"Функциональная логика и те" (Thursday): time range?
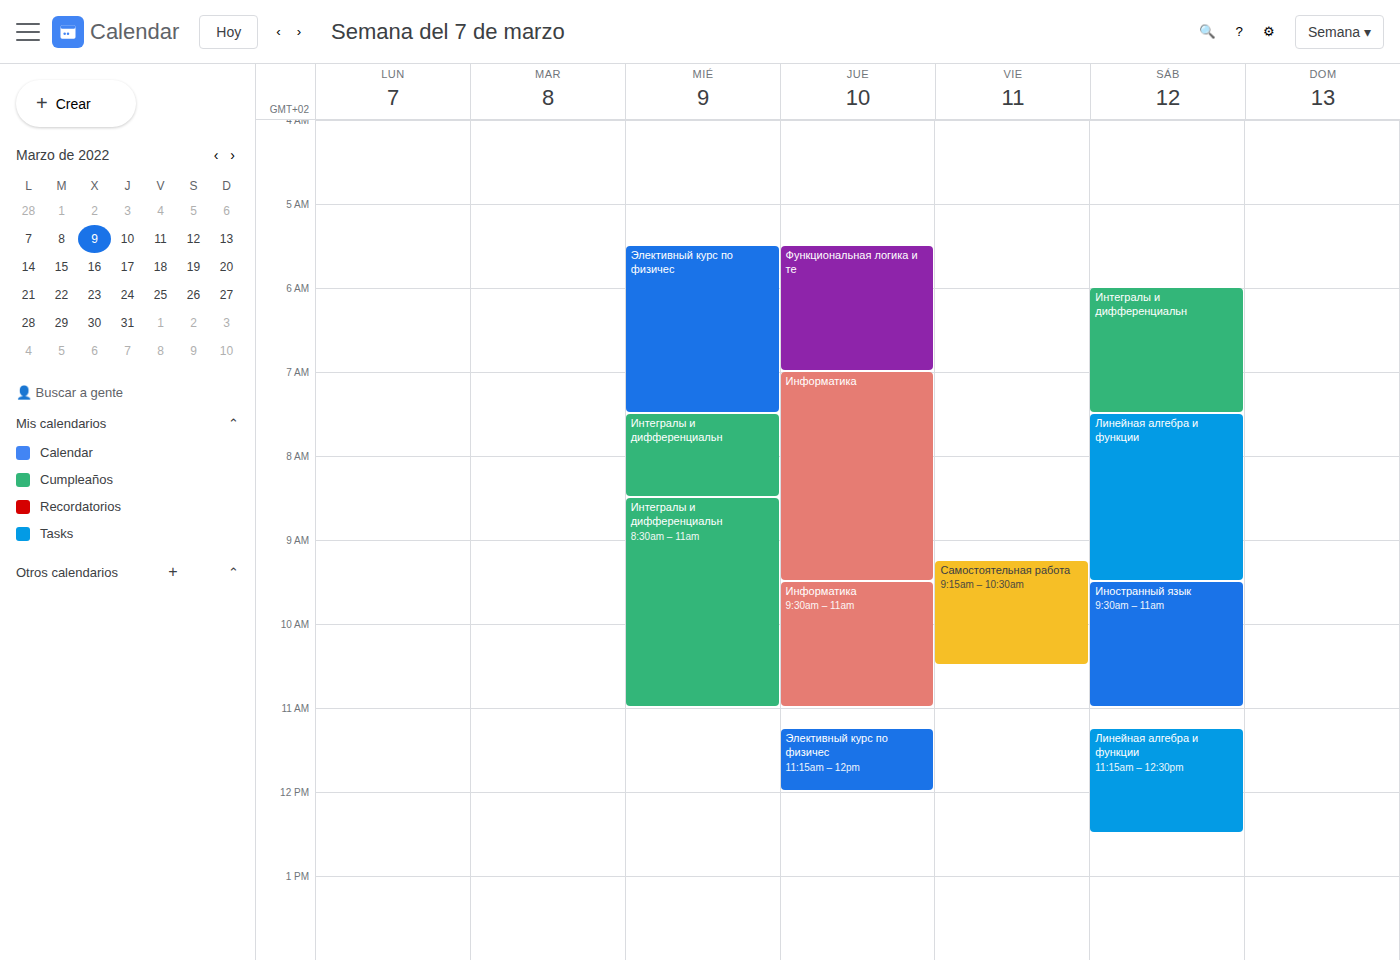
5:30 AM to 7:00 AM